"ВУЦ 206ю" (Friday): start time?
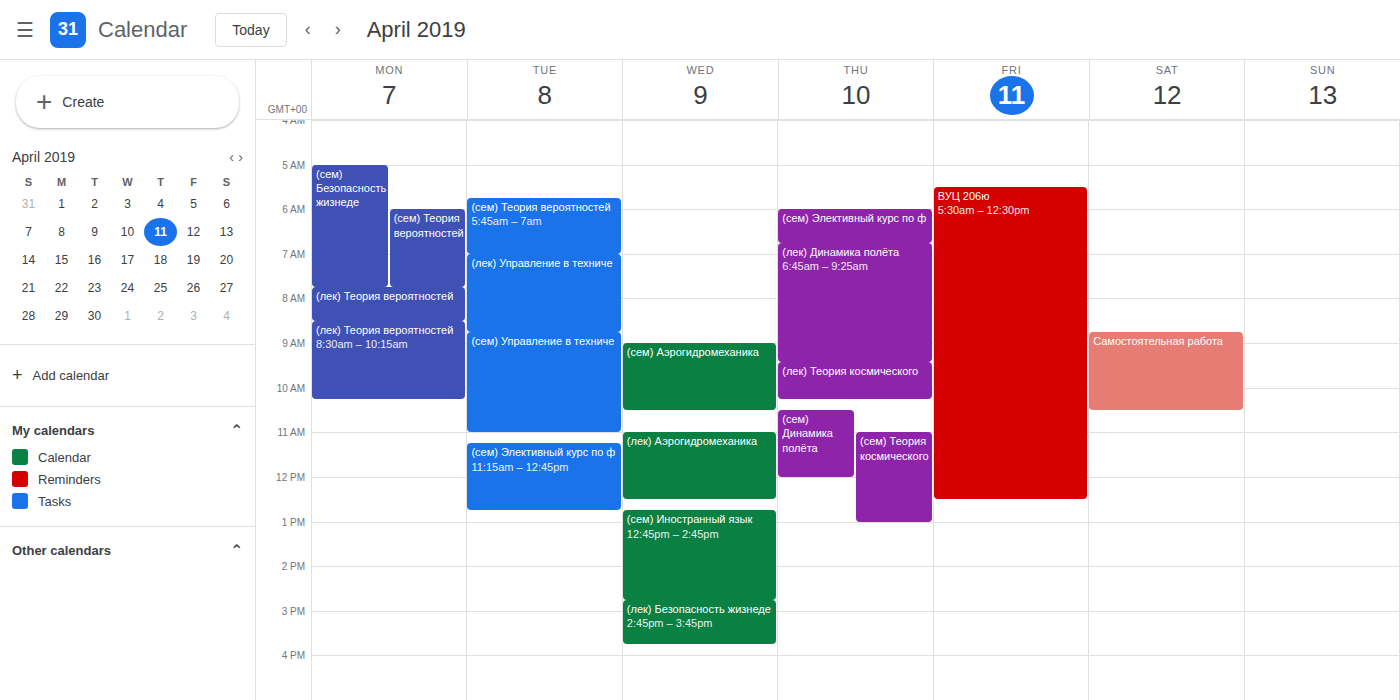
05:30